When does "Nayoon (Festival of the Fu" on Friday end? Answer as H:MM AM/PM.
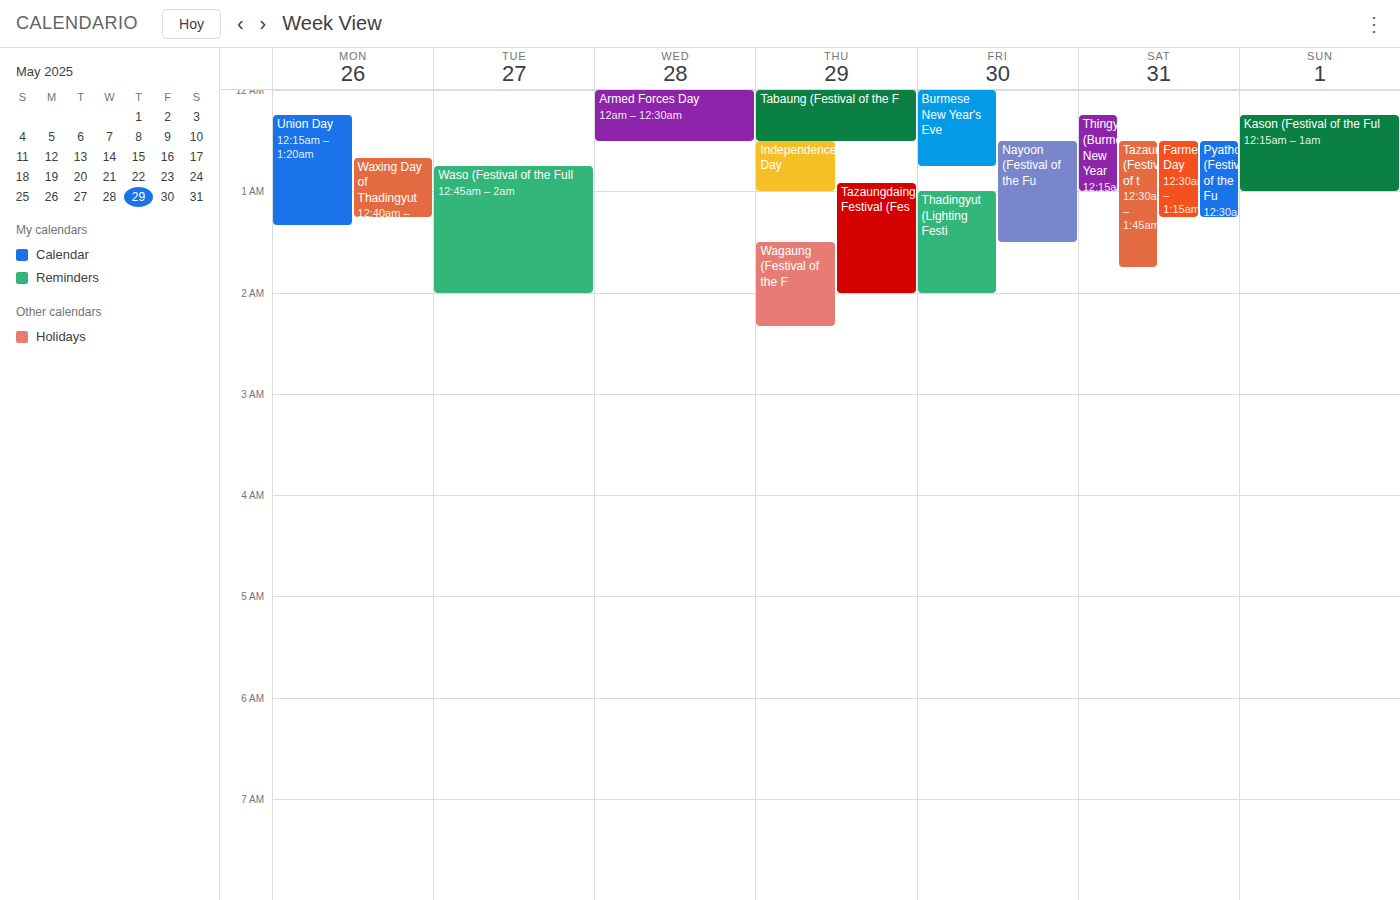
1:30 AM